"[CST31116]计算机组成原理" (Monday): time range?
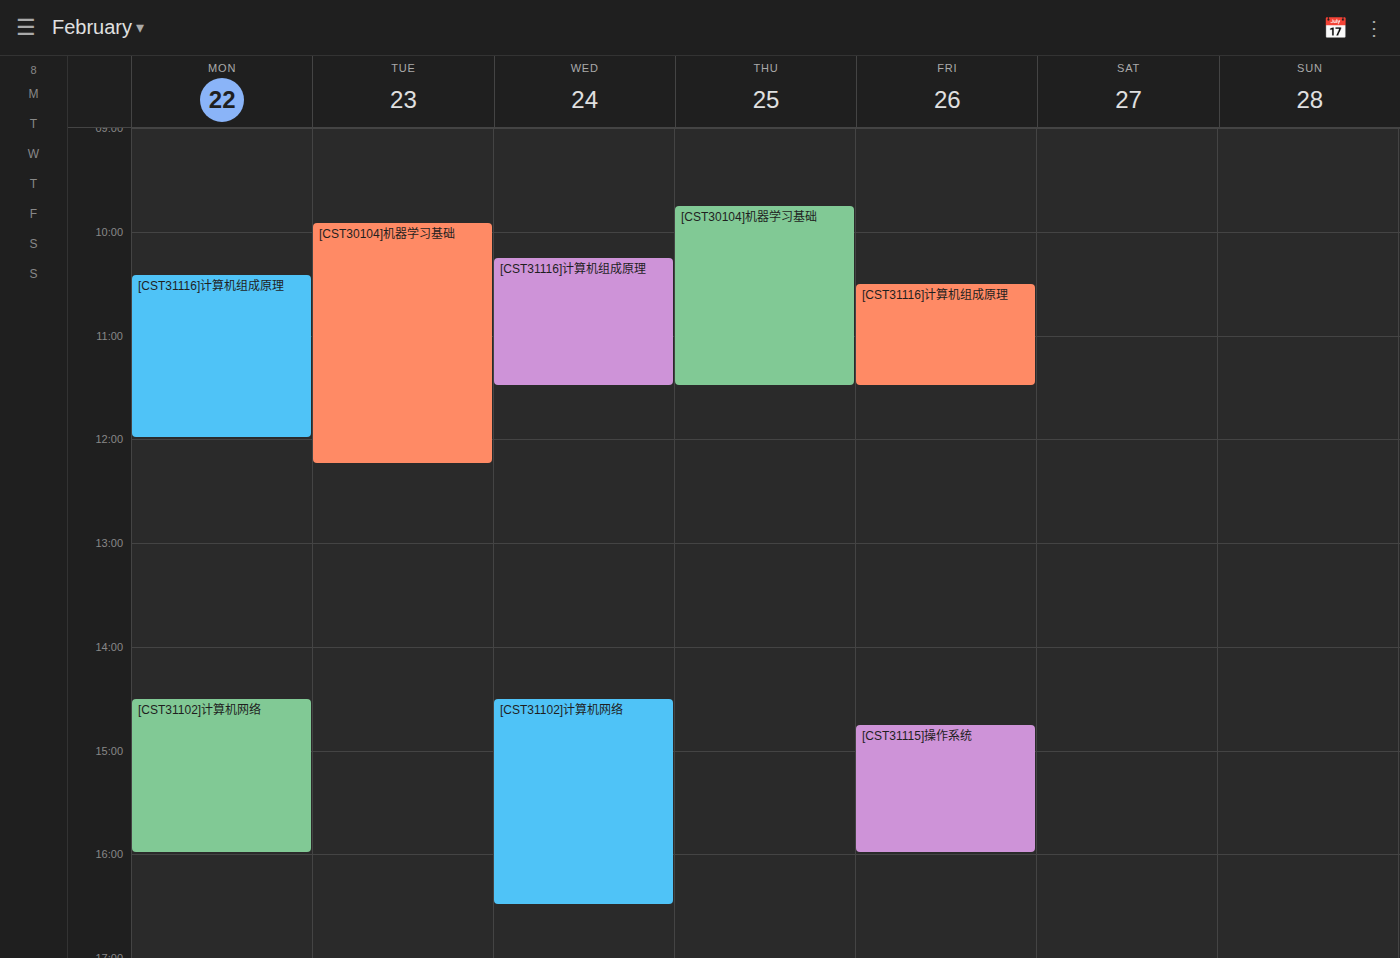
10:25 AM to 12:00 PM